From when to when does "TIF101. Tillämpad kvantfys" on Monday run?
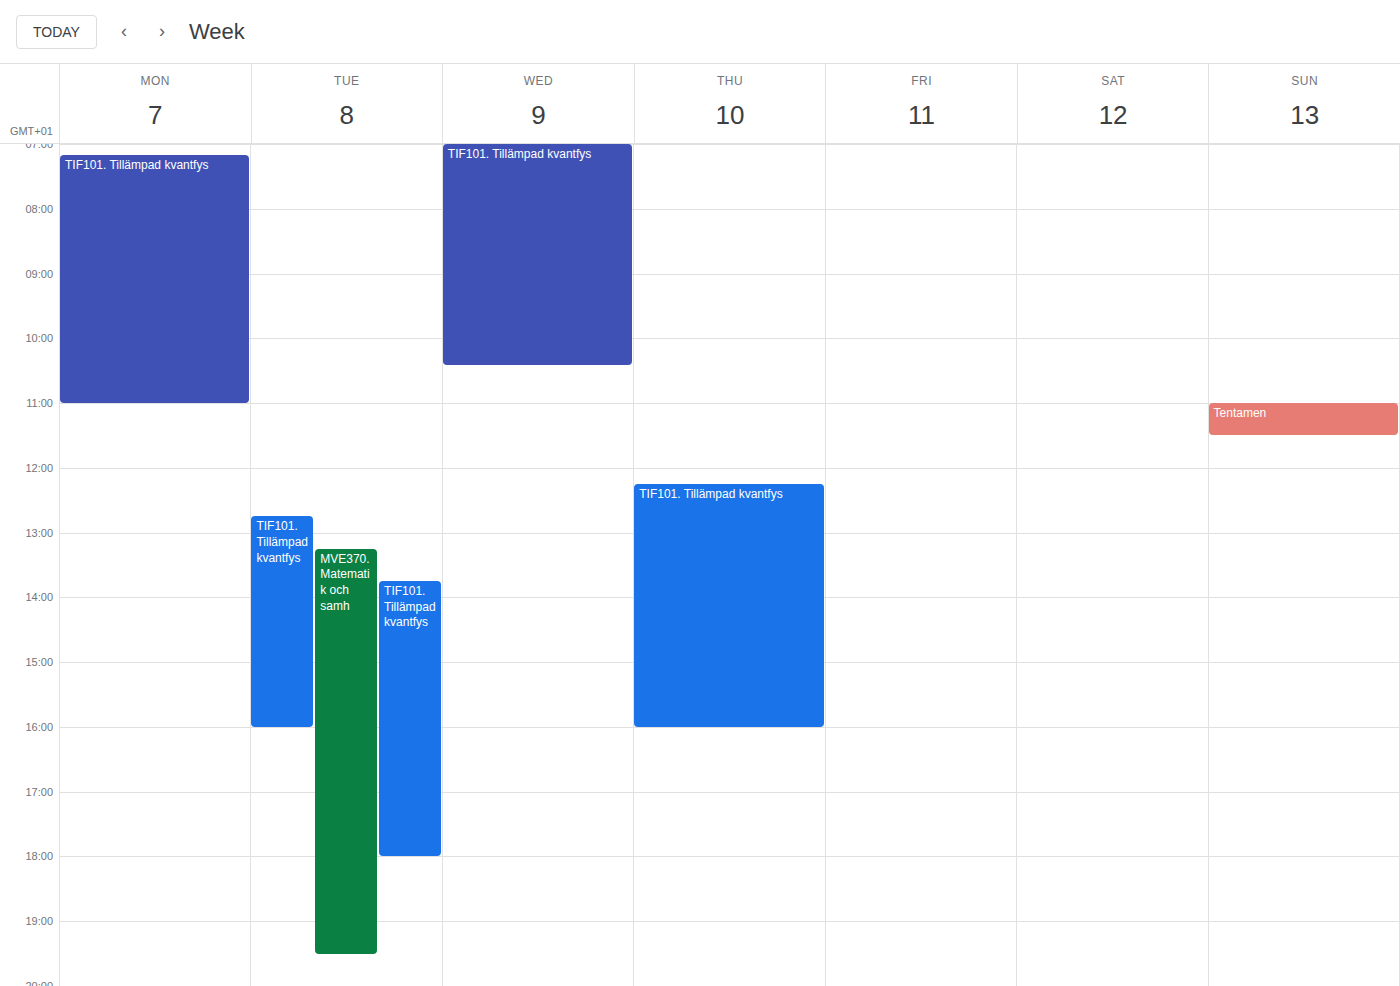
07:10 to 11:00